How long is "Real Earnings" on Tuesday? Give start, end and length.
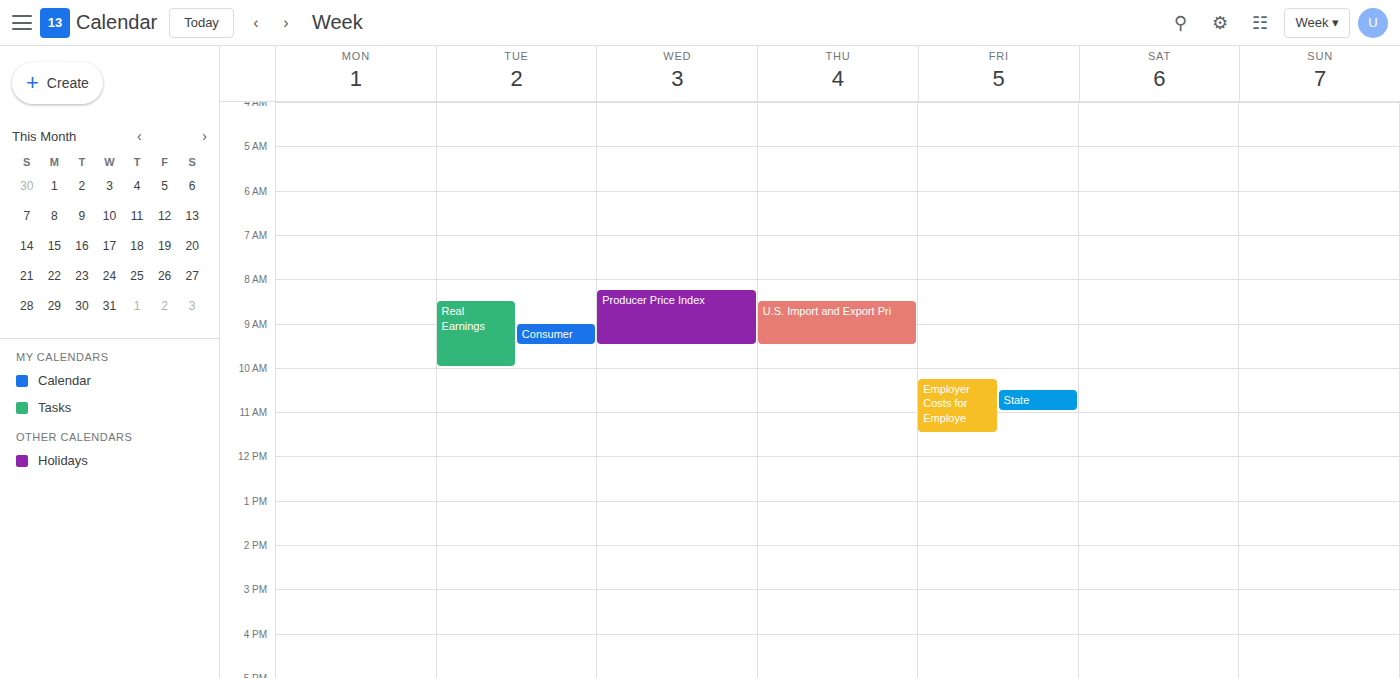
8:30 AM to 10:00 AM, 1 hour 30 minutes